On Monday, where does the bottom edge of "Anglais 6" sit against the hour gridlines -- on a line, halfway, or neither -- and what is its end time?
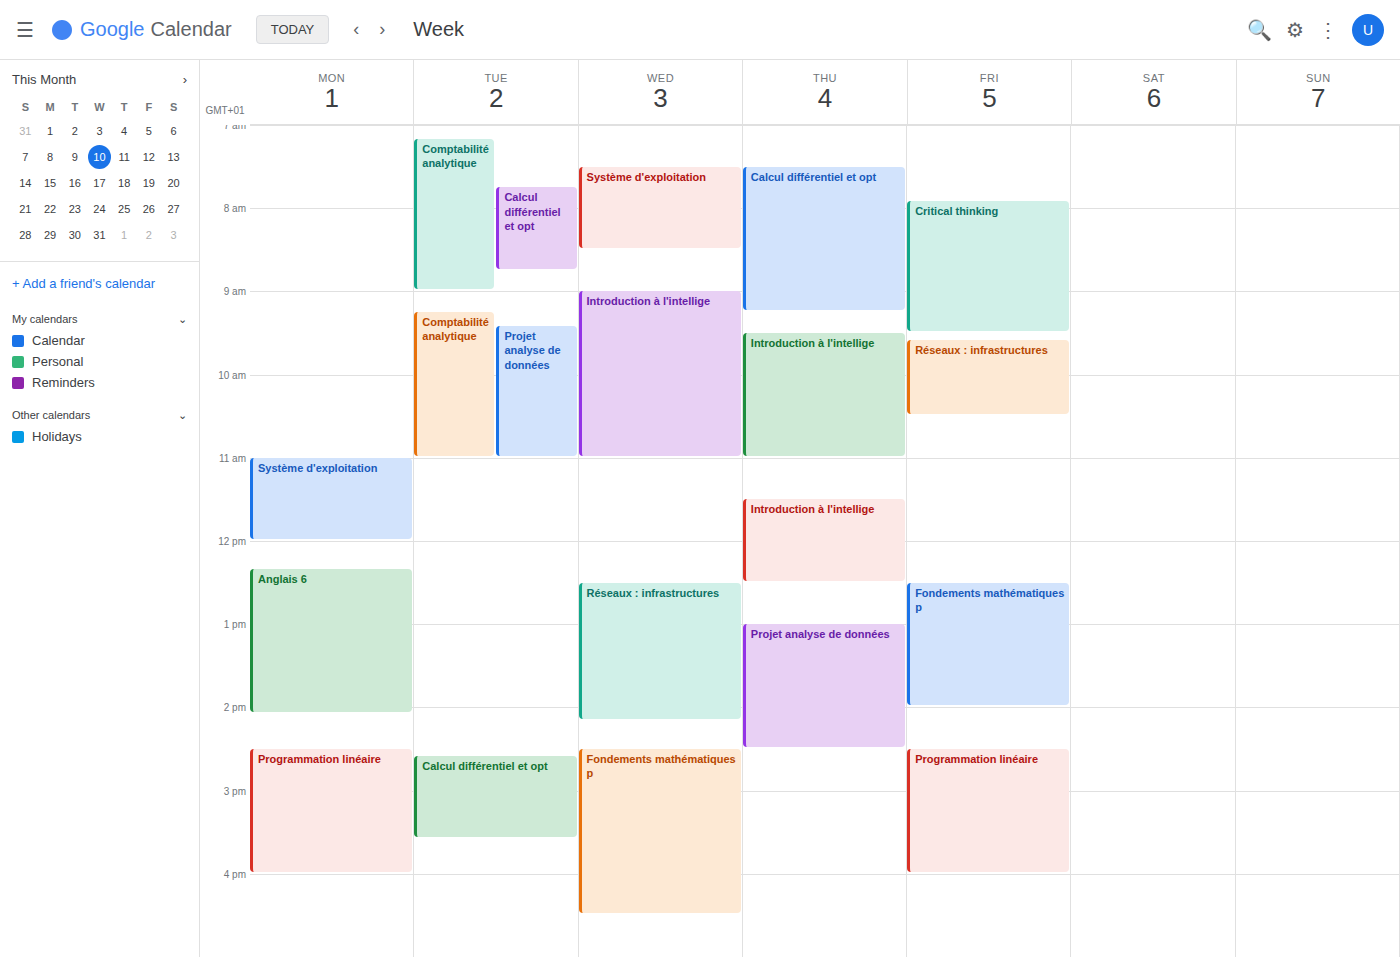
2:05 PM -- neither: 5 minutes below the 2 PM line and 55 minutes above the 3 PM line.